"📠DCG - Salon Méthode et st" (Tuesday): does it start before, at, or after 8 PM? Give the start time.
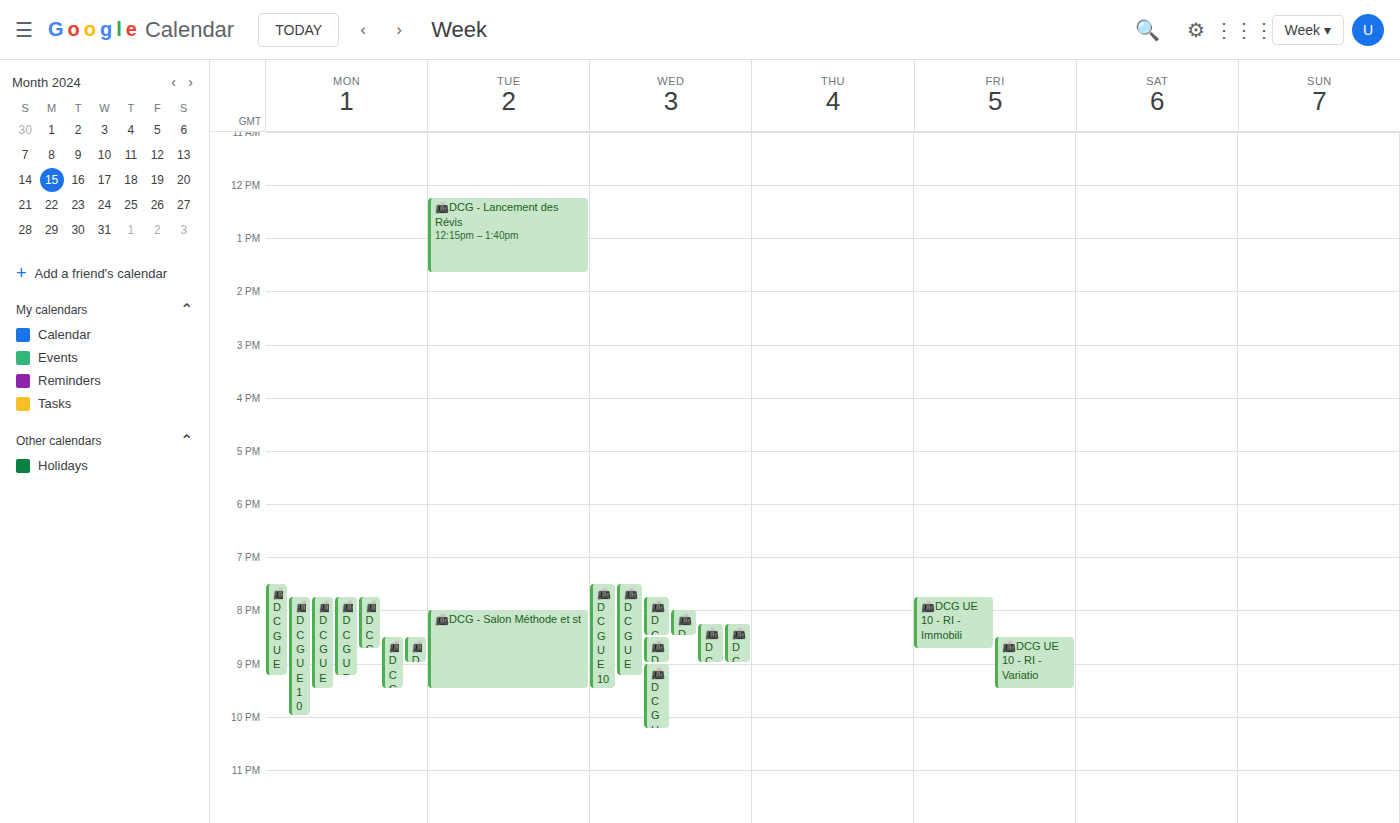
8:00 PM -- exactly at 8 PM, on the 8 PM line.